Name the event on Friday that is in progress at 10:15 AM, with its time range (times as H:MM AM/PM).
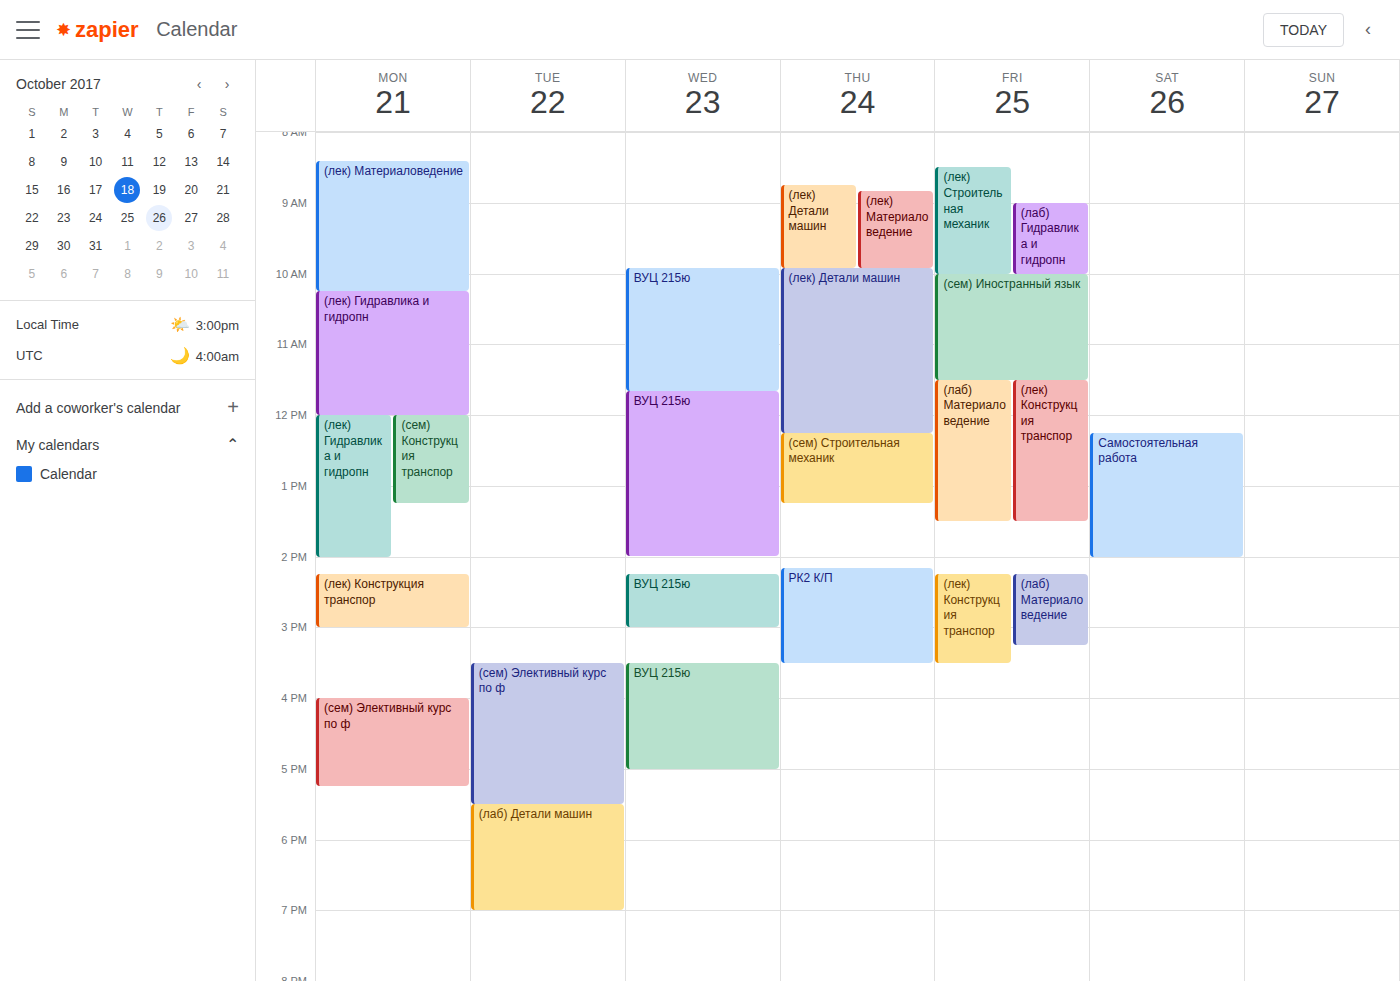
"(сем) Иностранный язык", 10:00 AM to 11:30 AM